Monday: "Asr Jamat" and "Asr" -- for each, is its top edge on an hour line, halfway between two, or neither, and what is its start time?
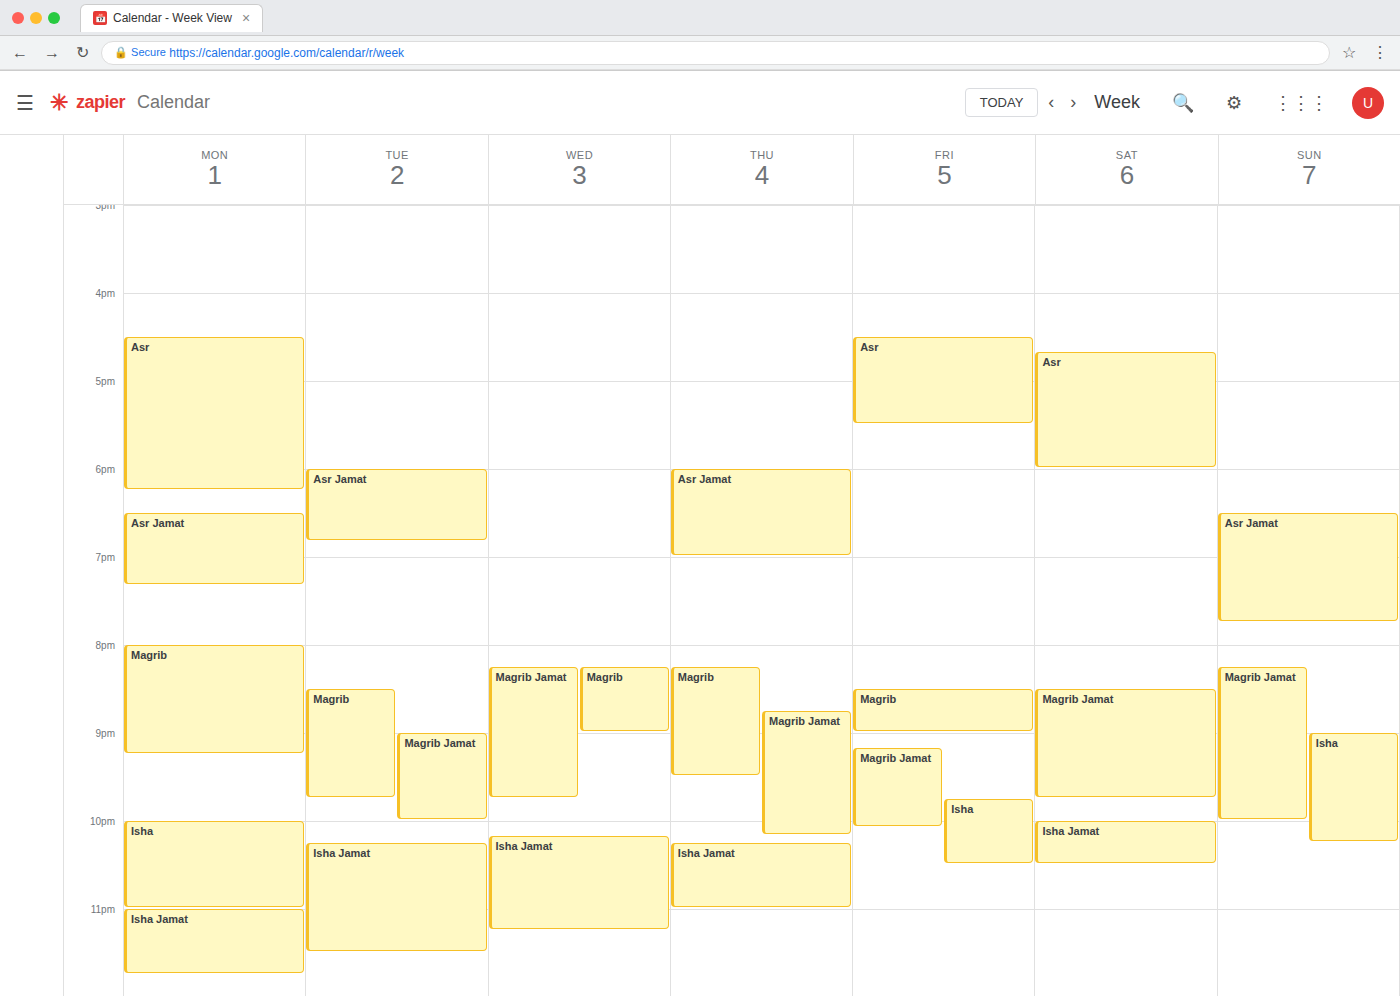
"Asr Jamat": 6:30 PM, halfway between the 6 PM and 7 PM lines. "Asr": 4:30 PM, halfway between the 4 PM and 5 PM lines.